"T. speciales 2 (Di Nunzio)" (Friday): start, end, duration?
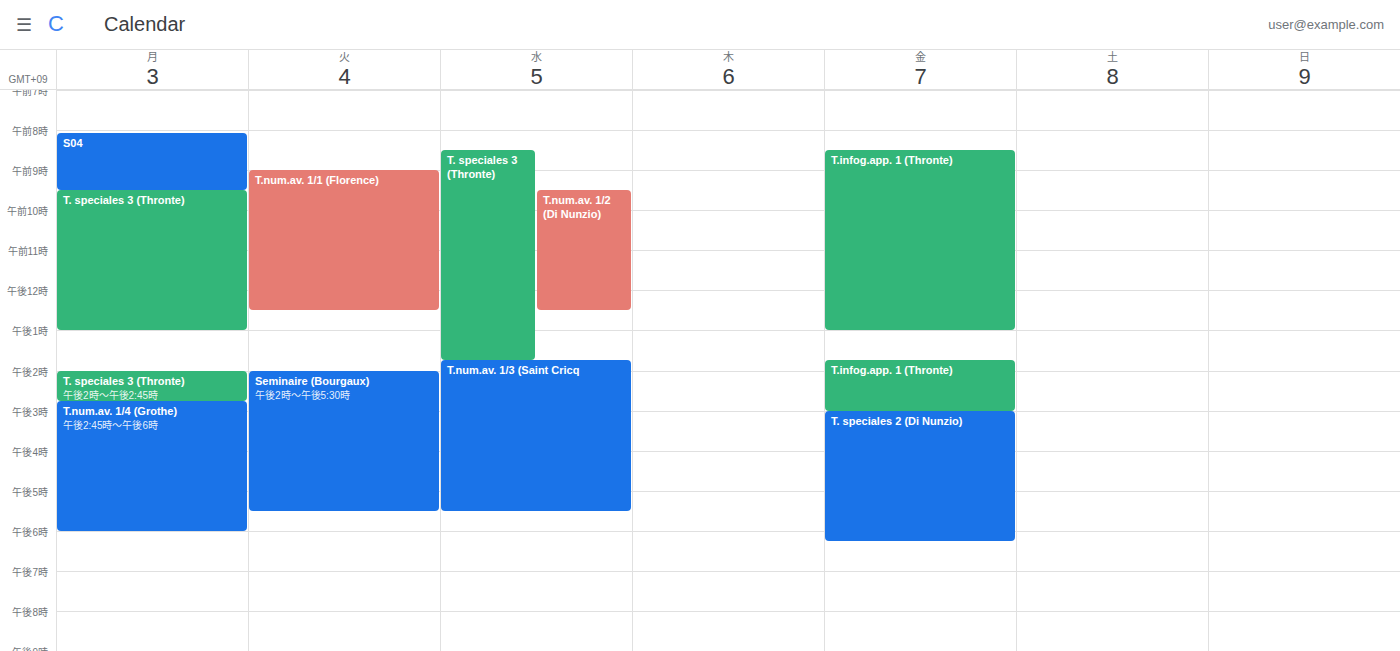
3:00 PM to 6:15 PM, 3 hours 15 minutes